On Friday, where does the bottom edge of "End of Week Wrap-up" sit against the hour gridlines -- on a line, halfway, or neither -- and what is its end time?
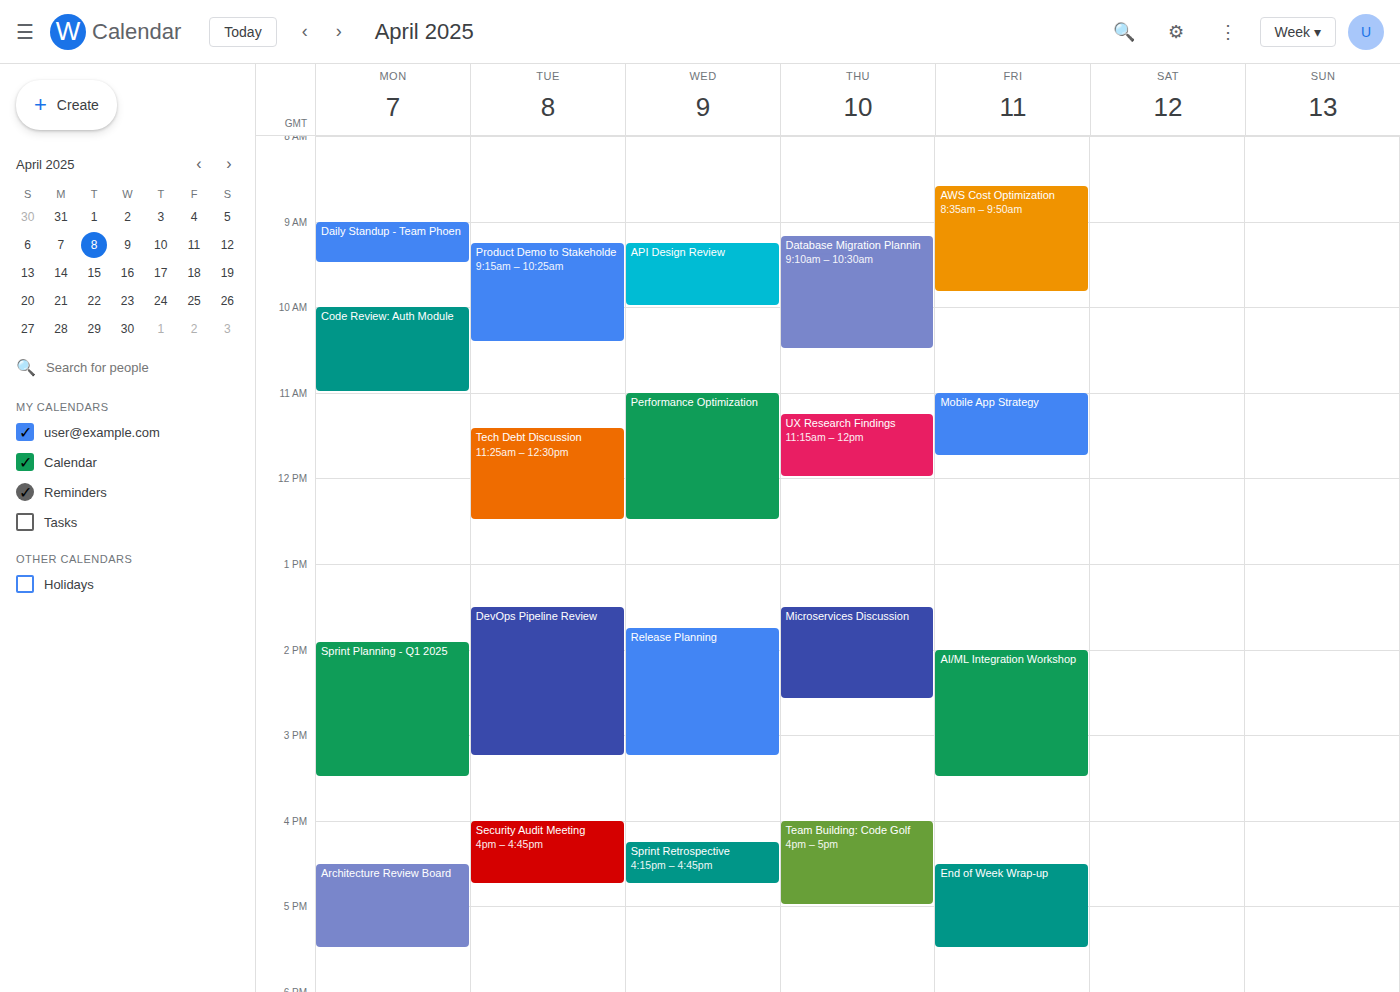
5:30 PM -- halfway between the 5 PM and 6 PM lines.